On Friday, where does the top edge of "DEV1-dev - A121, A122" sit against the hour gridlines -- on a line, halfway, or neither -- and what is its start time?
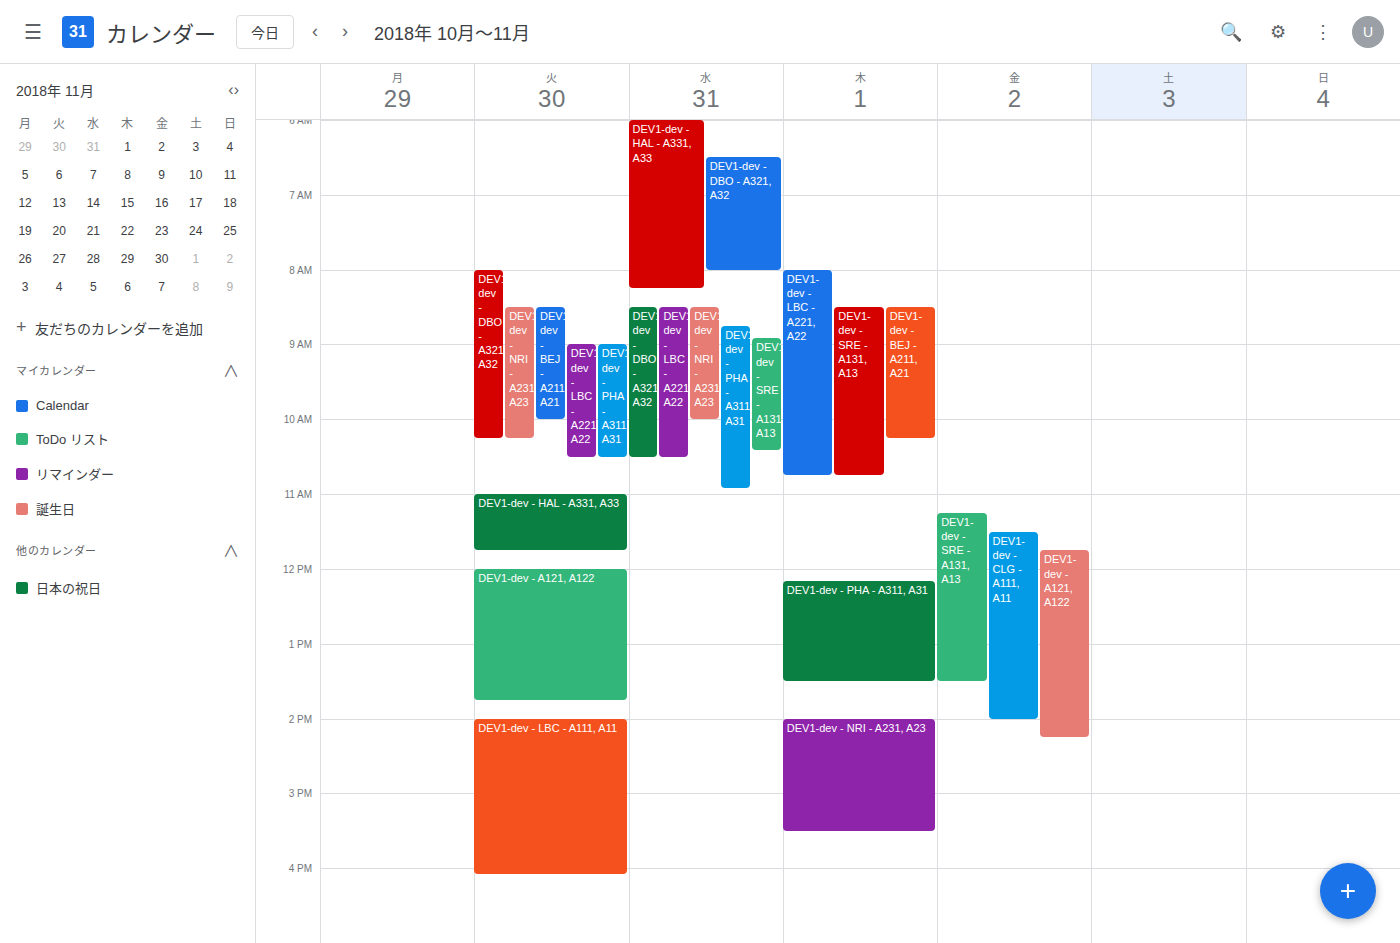
11:45 AM -- neither: three quarters of the way from the 11 AM line to the 12 PM line.